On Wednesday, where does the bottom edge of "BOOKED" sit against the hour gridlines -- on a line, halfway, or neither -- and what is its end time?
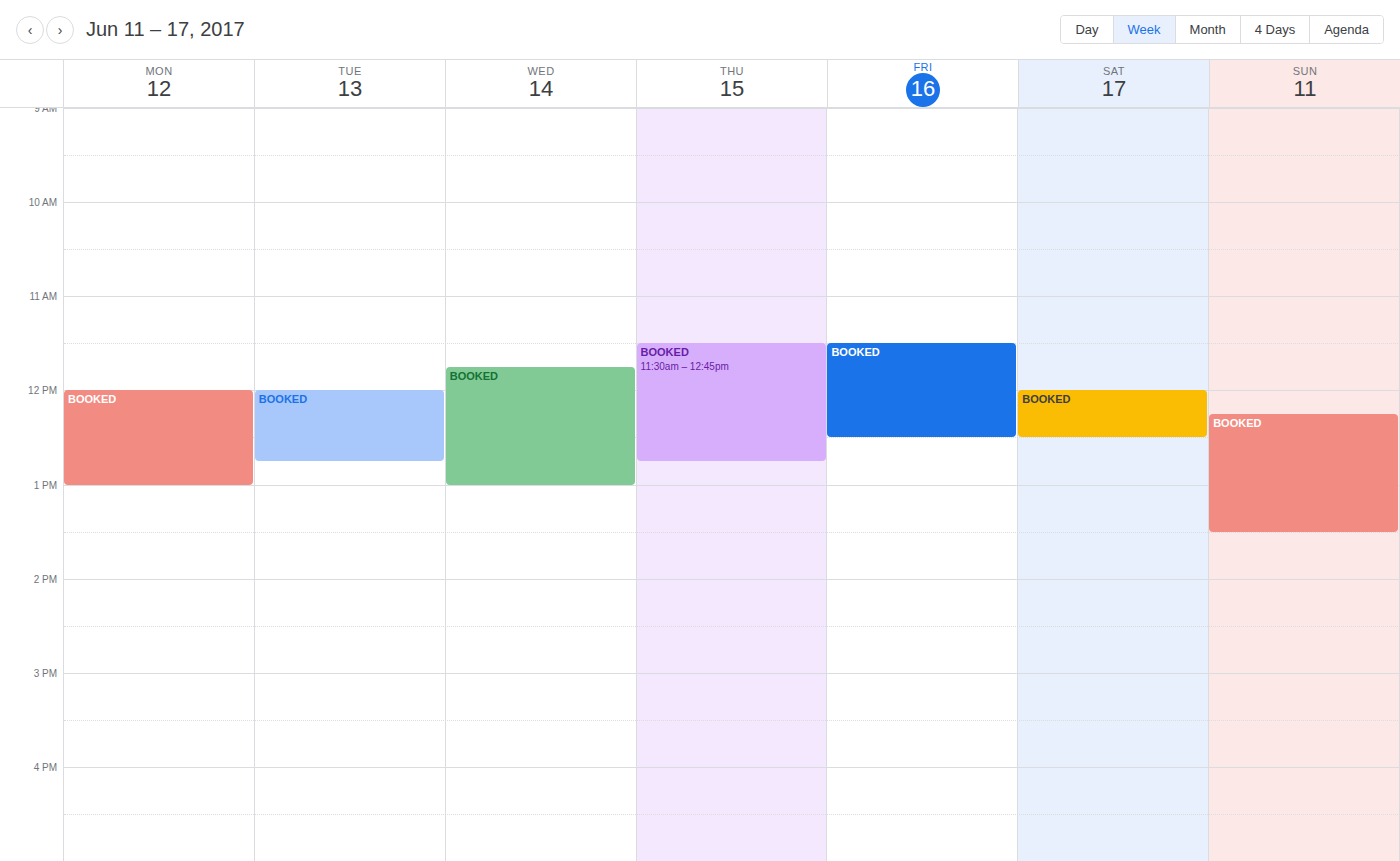
1:00 PM -- exactly on the 1 PM line.